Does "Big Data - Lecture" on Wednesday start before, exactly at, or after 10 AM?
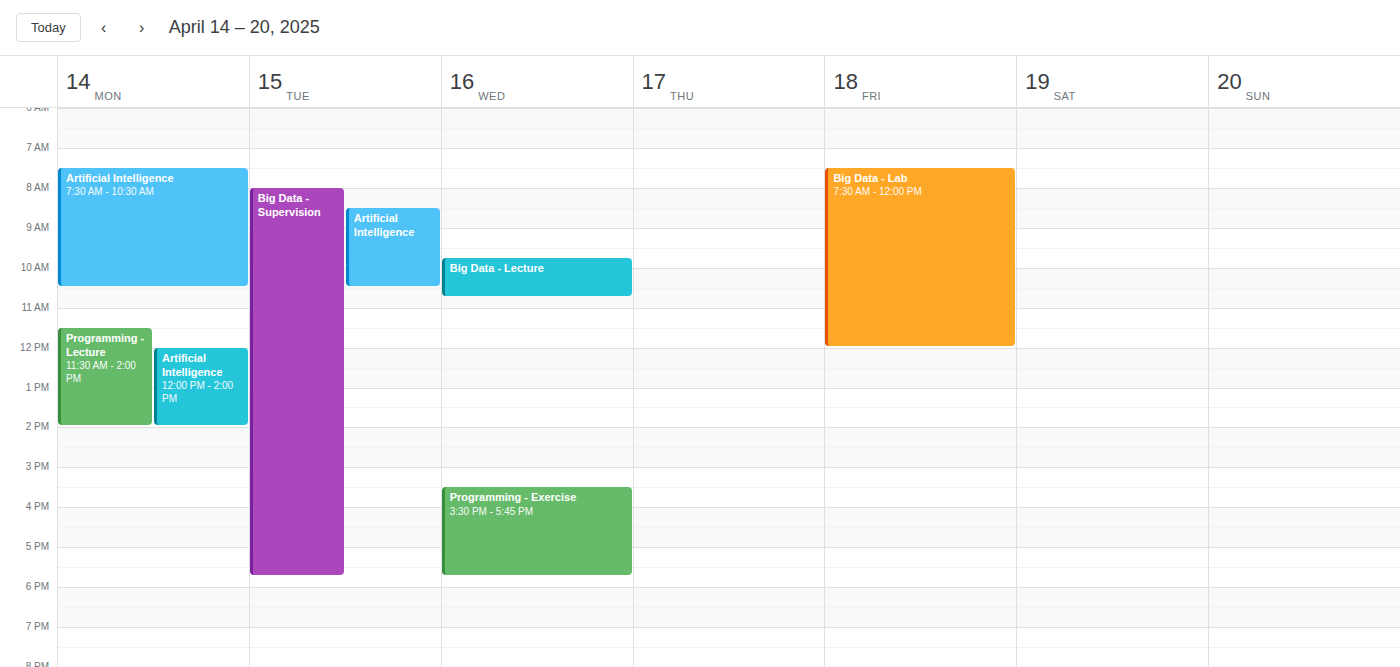
9:45 AM -- before 10 AM, 15 minutes above the 10 AM line.